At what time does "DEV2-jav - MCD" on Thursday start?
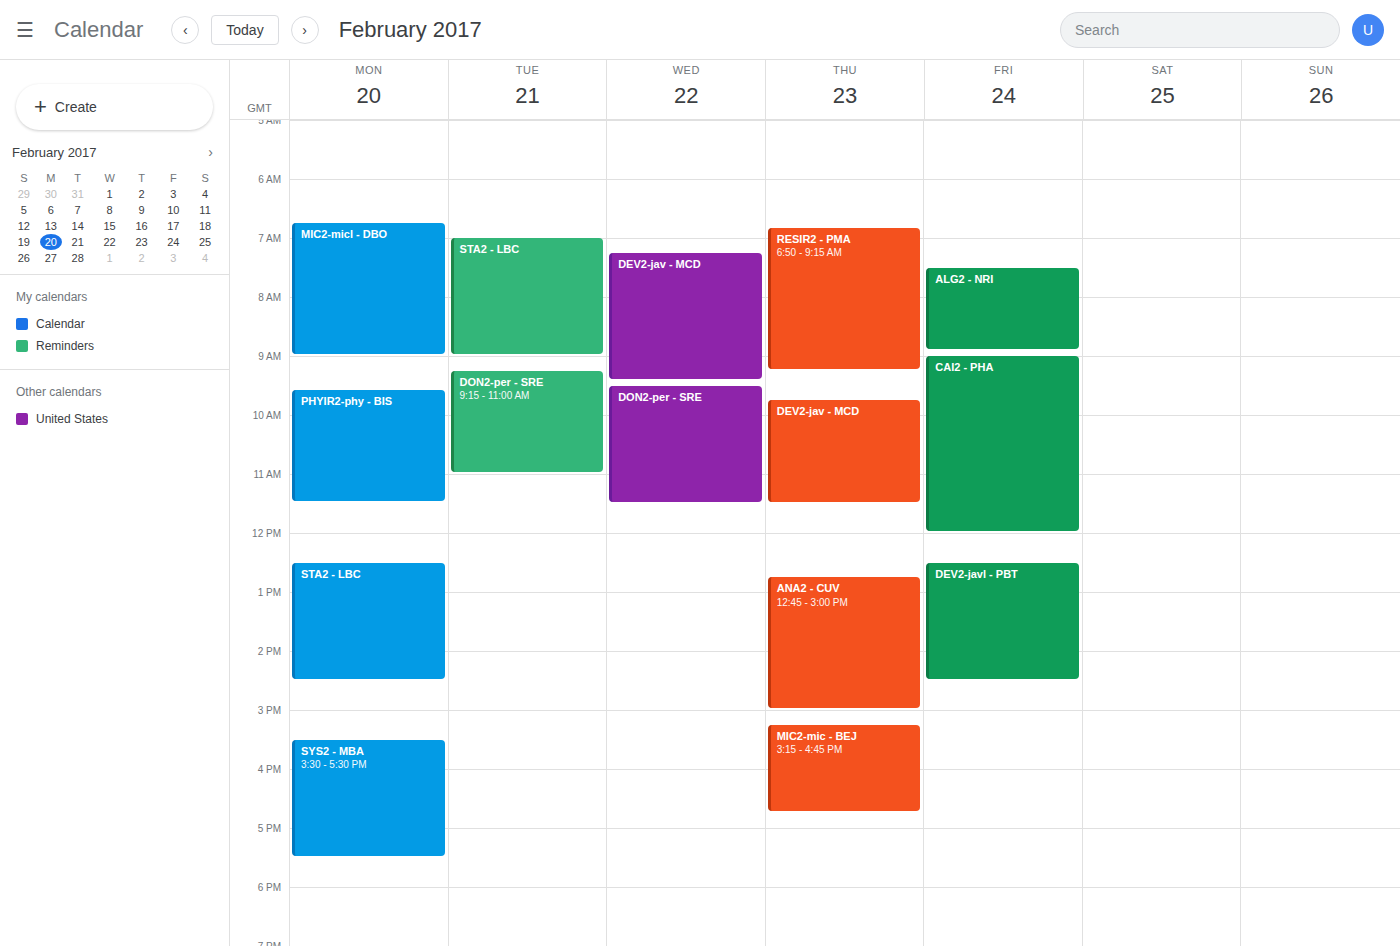
9:45 AM